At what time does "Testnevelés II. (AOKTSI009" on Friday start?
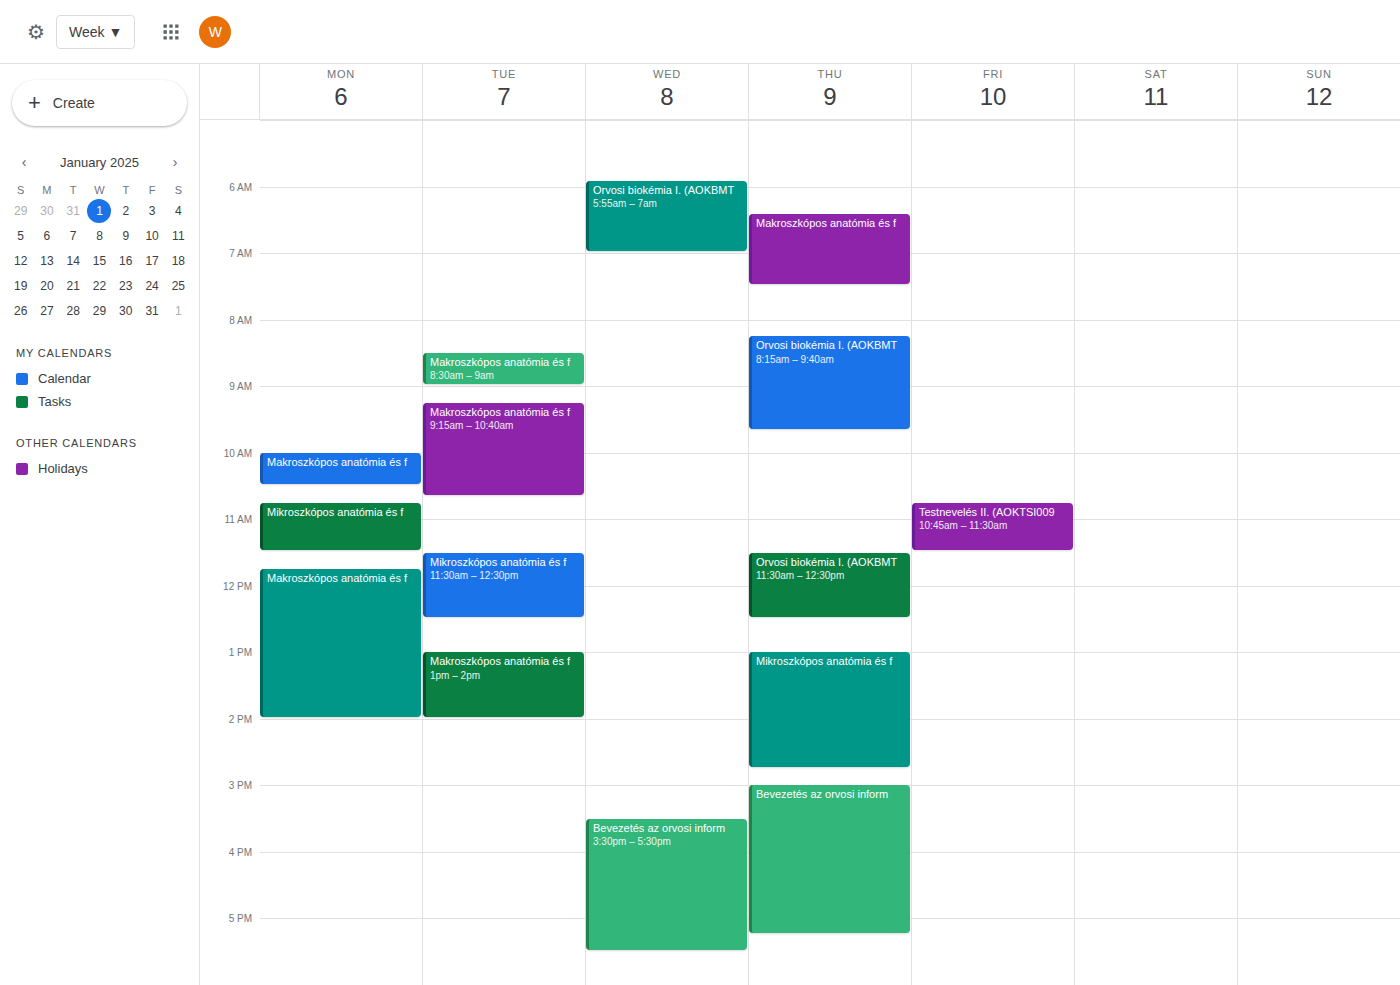
10:45 AM